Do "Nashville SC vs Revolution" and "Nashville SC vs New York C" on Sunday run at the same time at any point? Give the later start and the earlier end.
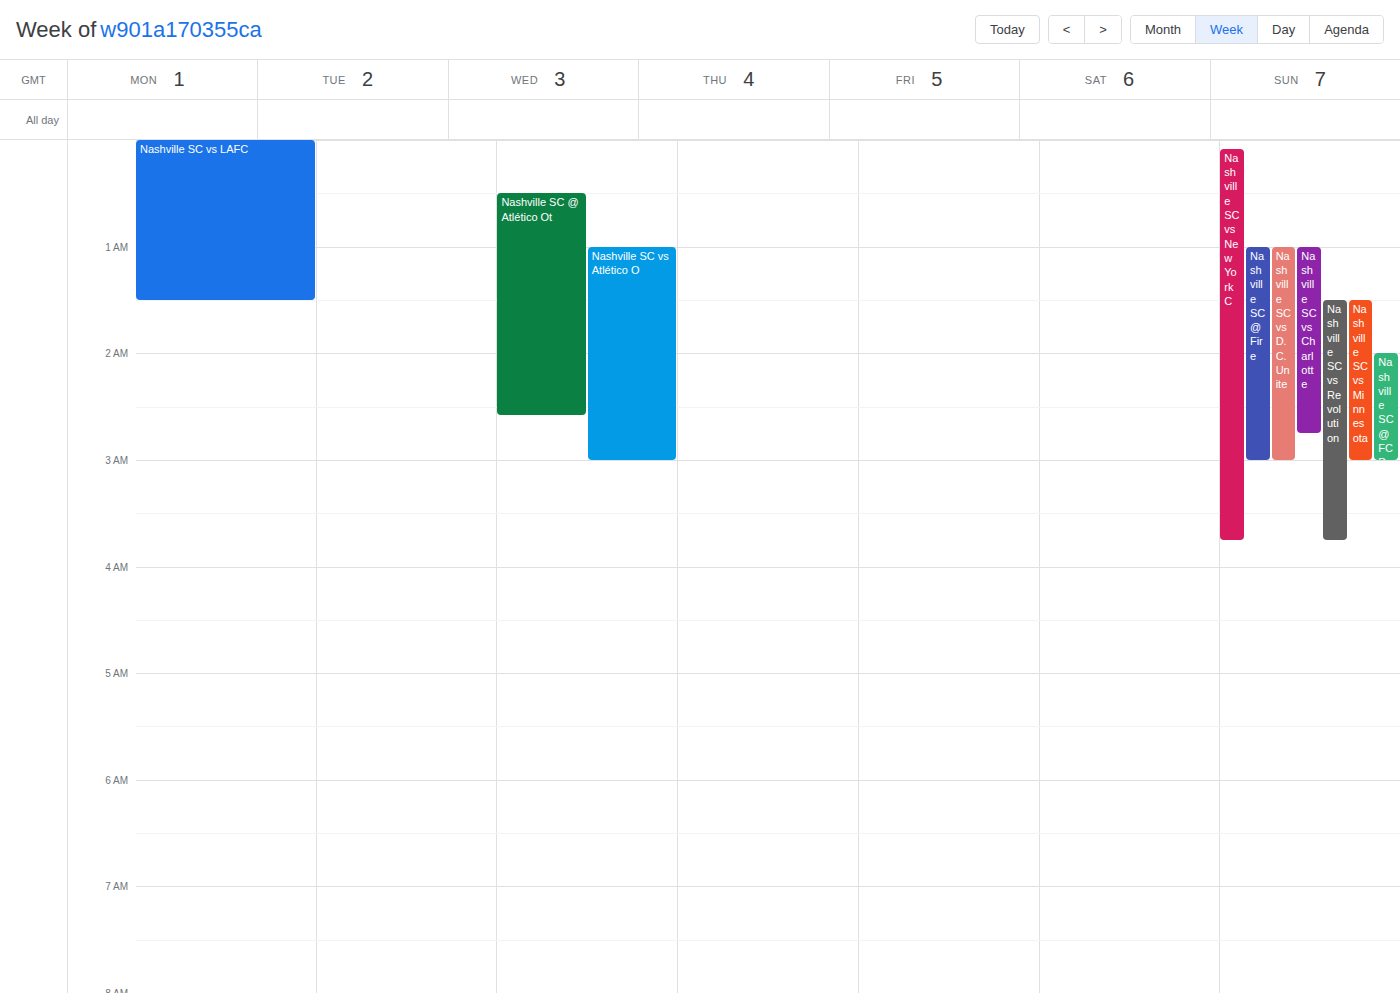
"Nashville SC vs Revolution" starts at 1:30 AM, before "Nashville SC vs New York C" ends at 3:45 AM -- they overlap.